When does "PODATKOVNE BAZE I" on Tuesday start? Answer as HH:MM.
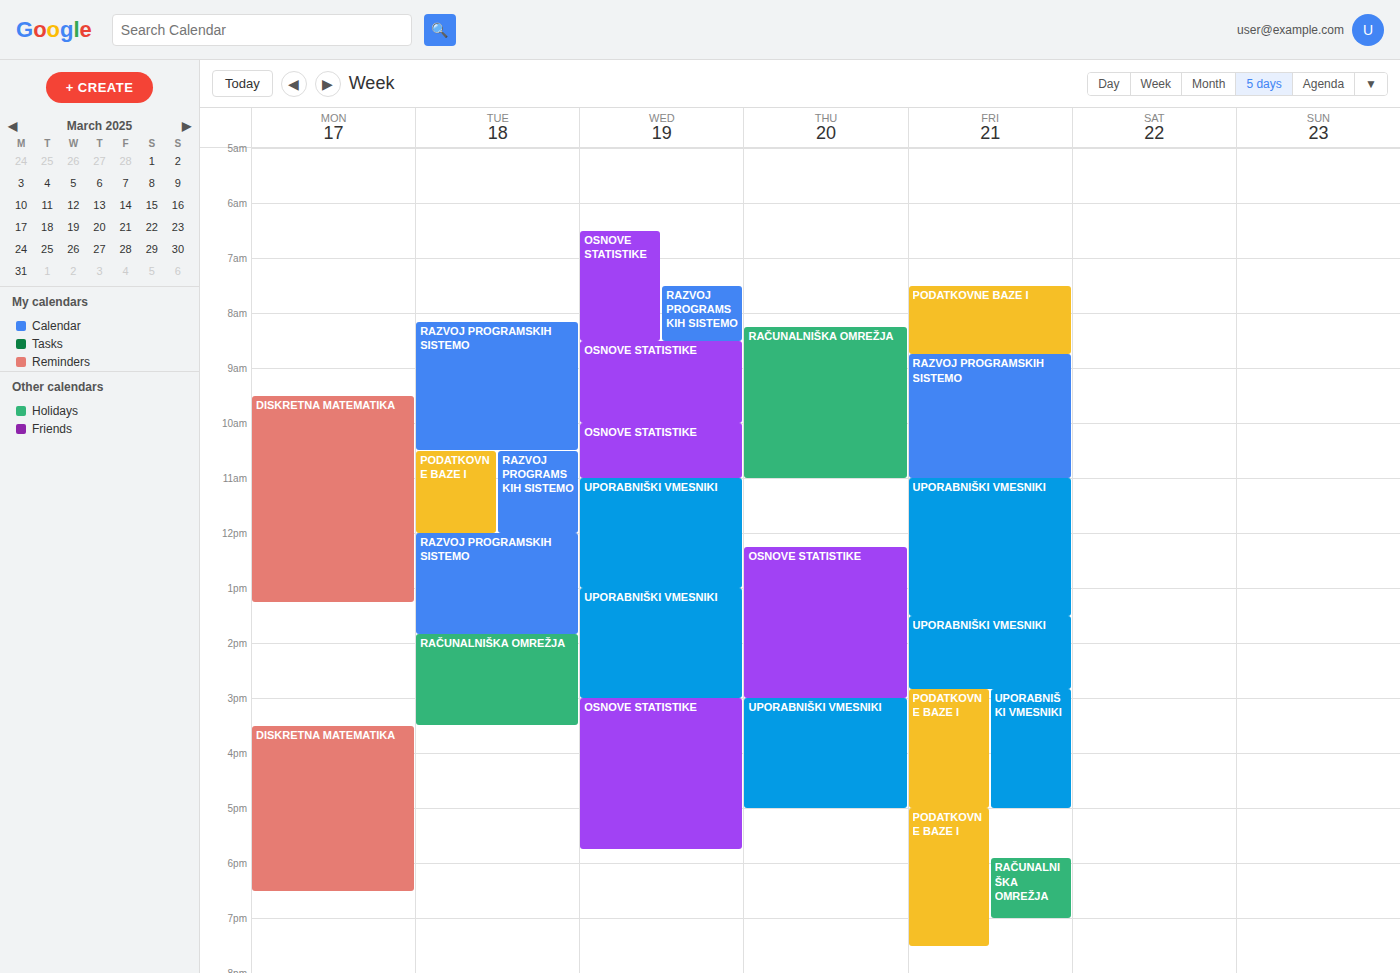
10:30